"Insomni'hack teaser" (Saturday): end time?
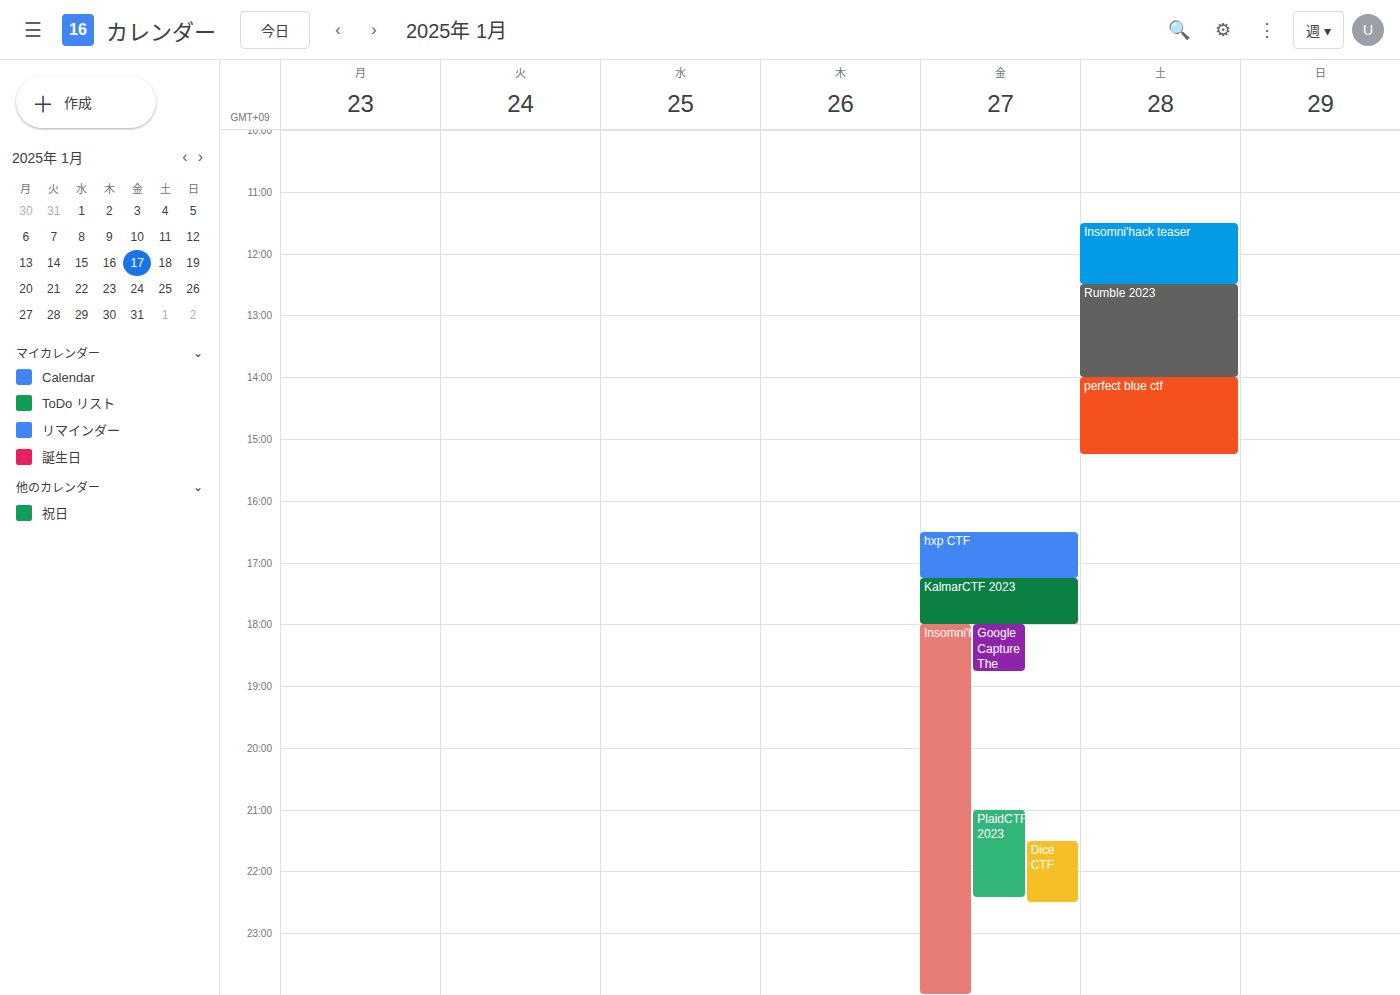
12:30 PM